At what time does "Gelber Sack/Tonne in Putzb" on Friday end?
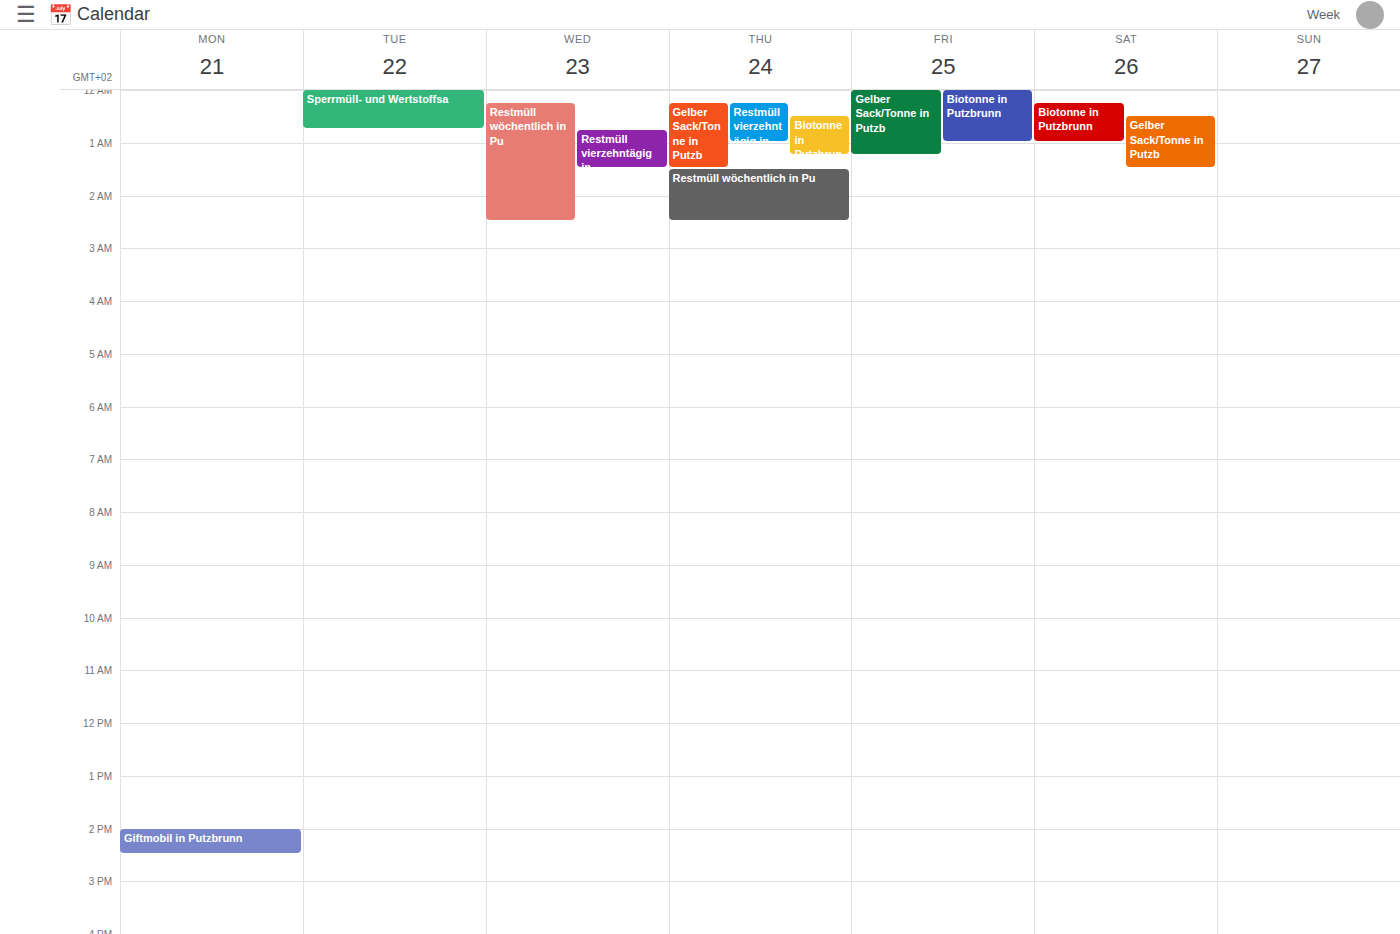
1:15 AM